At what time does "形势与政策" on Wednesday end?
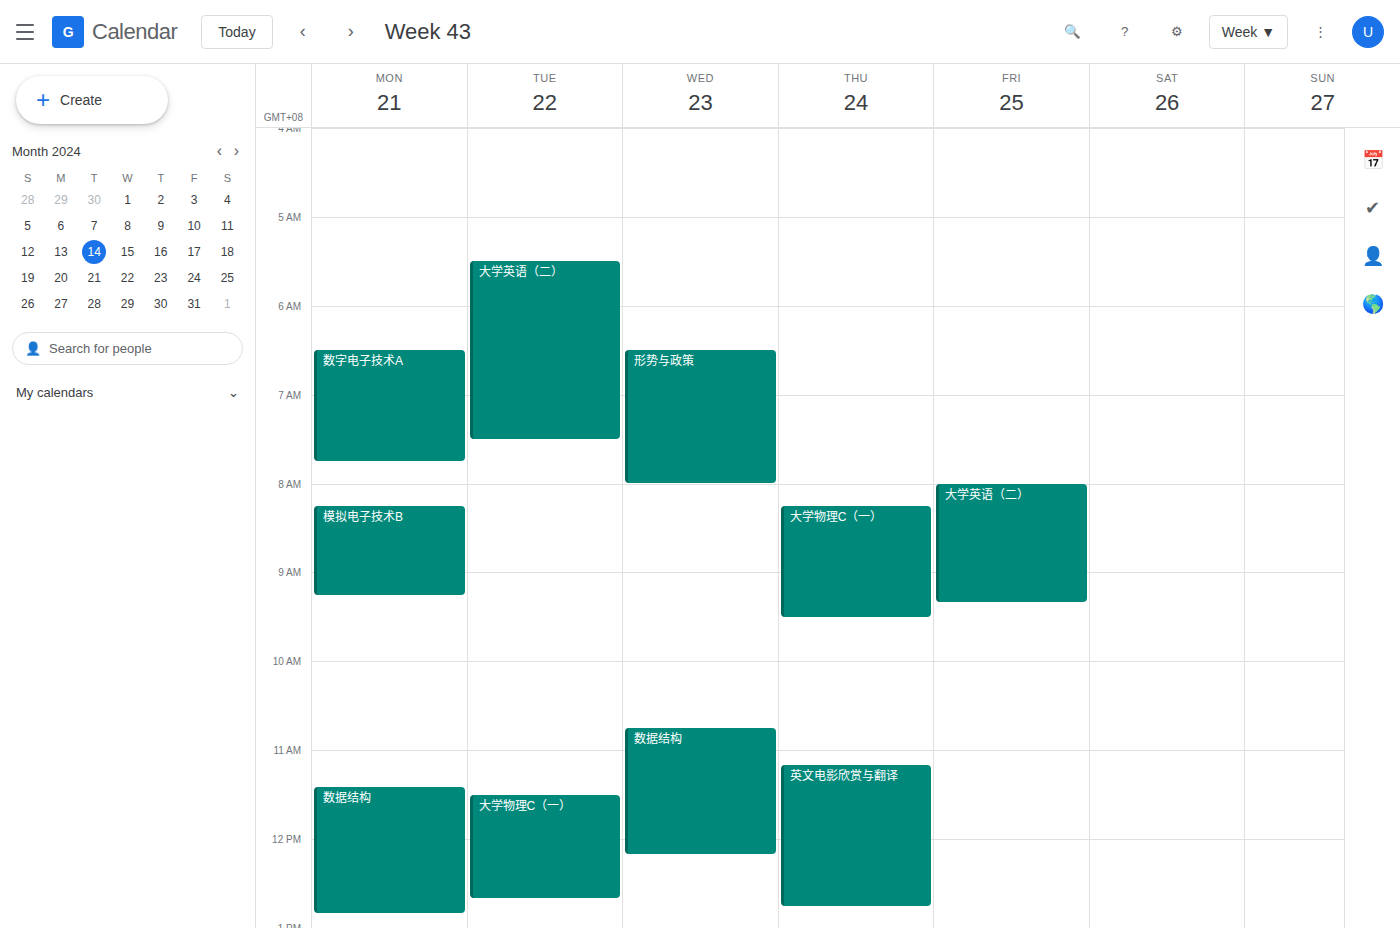
8:00 AM